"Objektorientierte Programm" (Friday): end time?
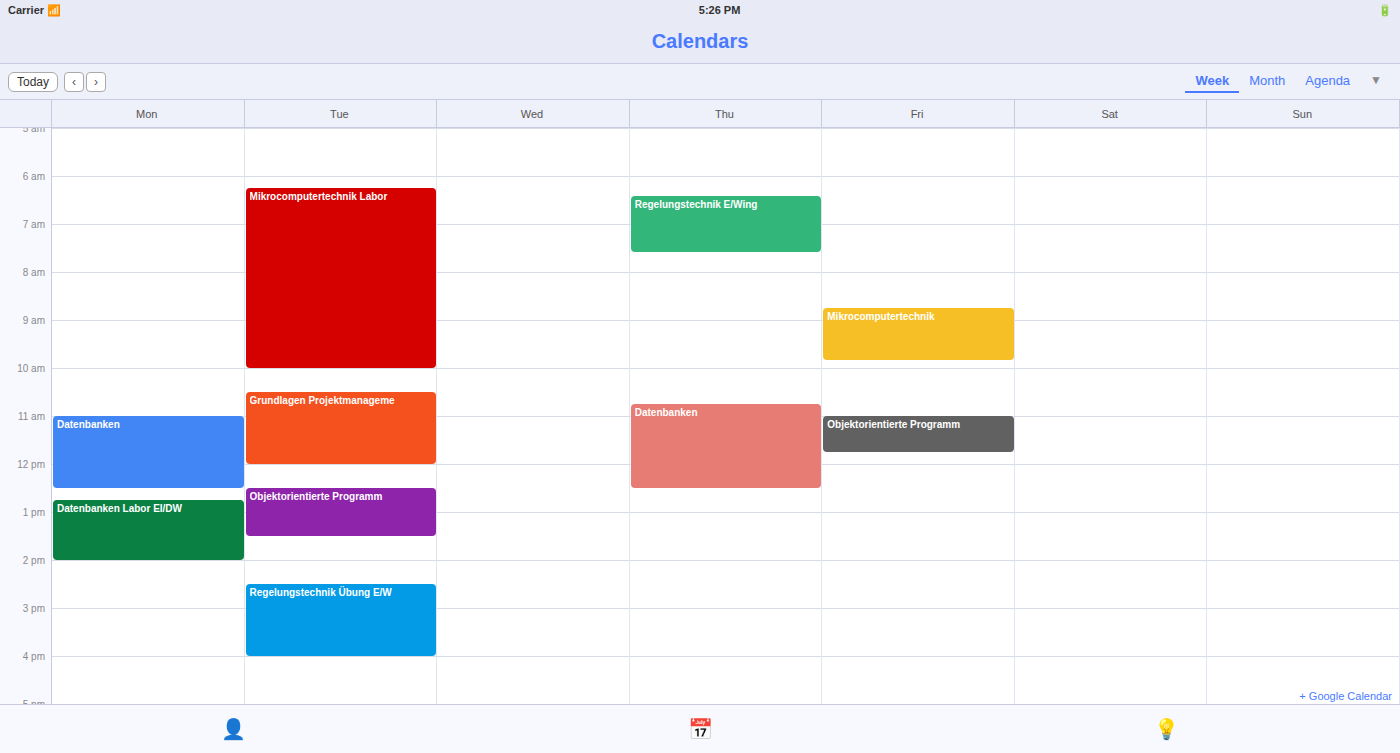
11:45 AM